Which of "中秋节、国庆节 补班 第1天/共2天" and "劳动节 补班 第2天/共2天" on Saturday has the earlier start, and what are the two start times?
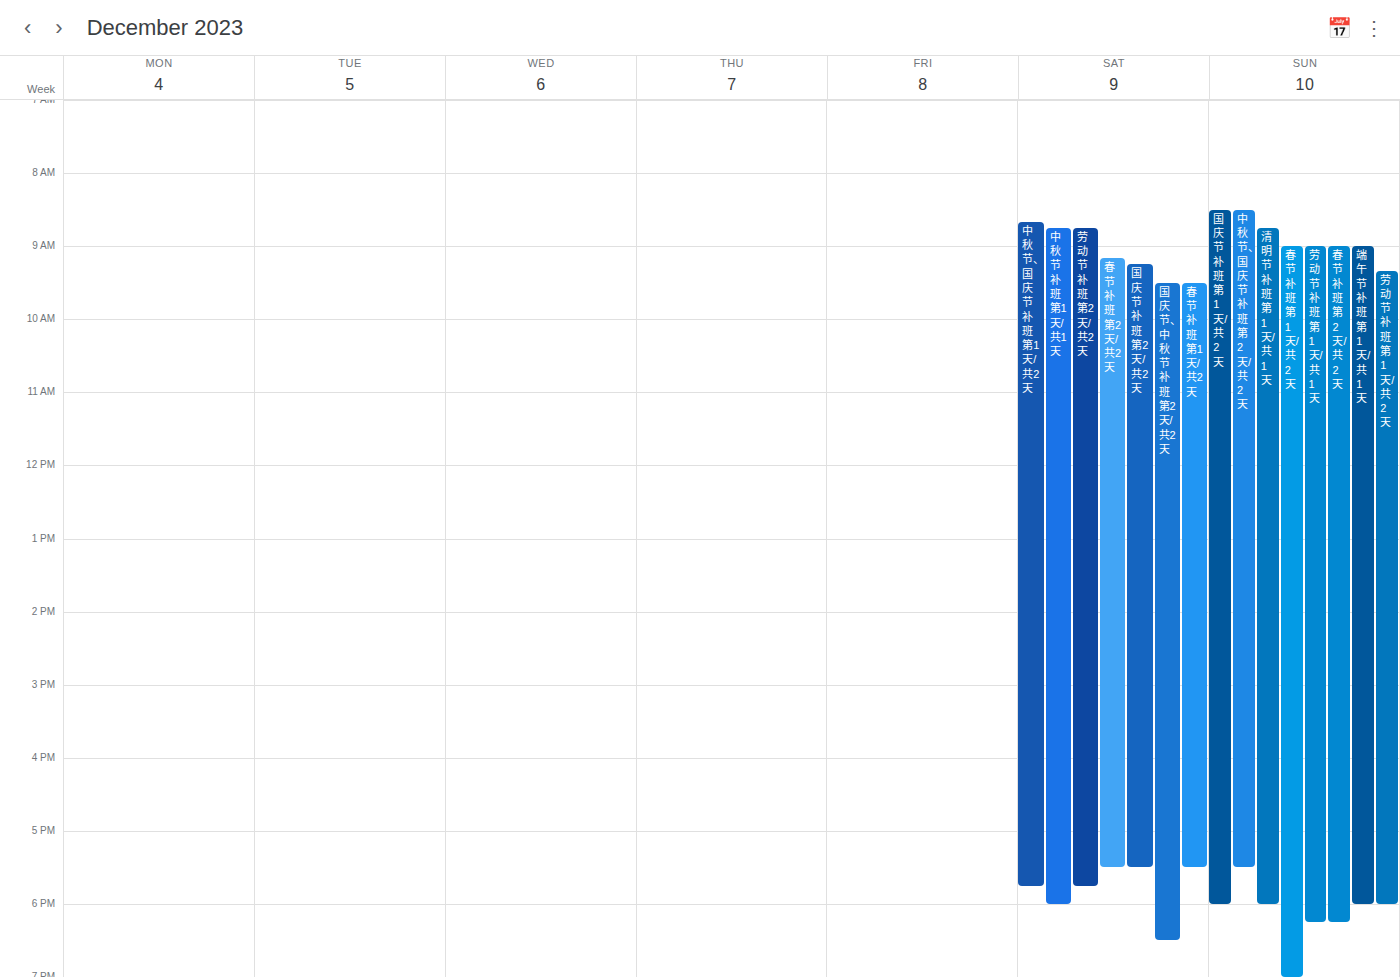
"中秋节、国庆节 补班 第1天/共2天" 8:40 AM; "劳动节 补班 第2天/共2天" 8:45 AM.